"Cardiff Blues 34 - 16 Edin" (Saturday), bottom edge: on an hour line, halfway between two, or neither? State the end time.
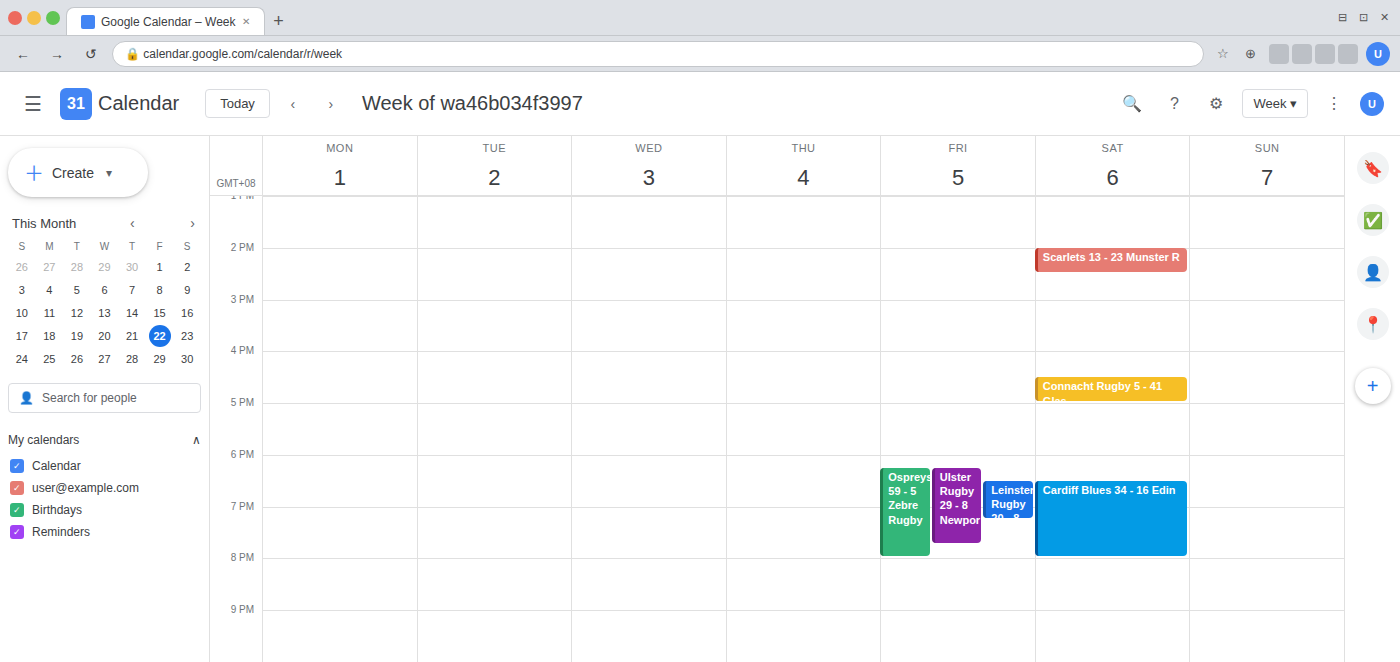
20:00 -- exactly on the 20:00 line.